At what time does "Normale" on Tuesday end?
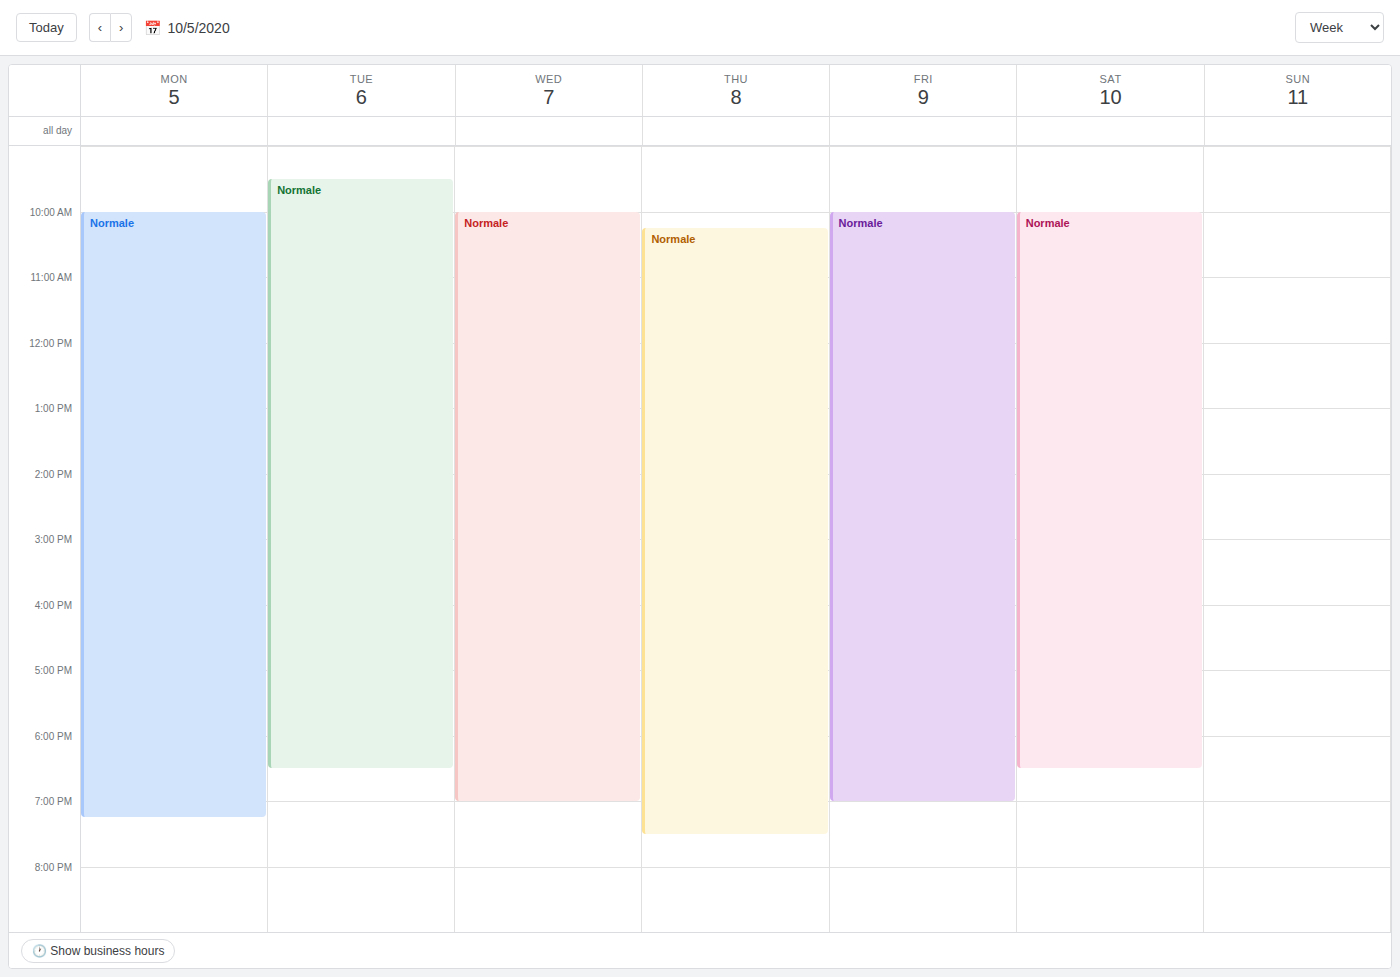
6:30 PM